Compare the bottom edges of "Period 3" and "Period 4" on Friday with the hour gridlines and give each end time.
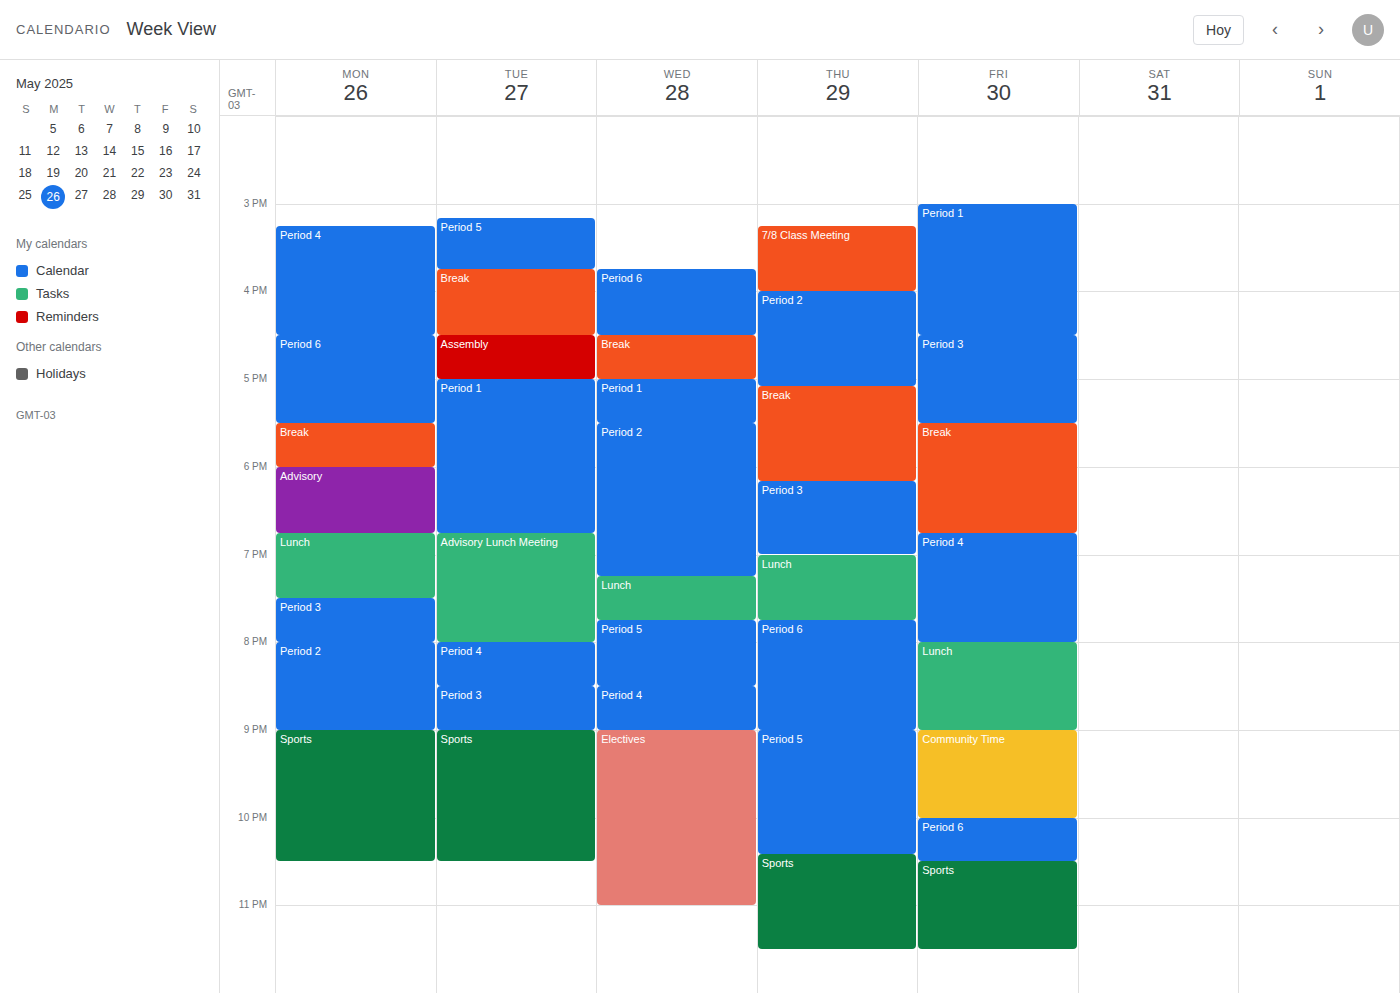
"Period 3": 17:30, halfway between the 17:00 and 18:00 lines. "Period 4": 20:00, exactly on the 20:00 line.